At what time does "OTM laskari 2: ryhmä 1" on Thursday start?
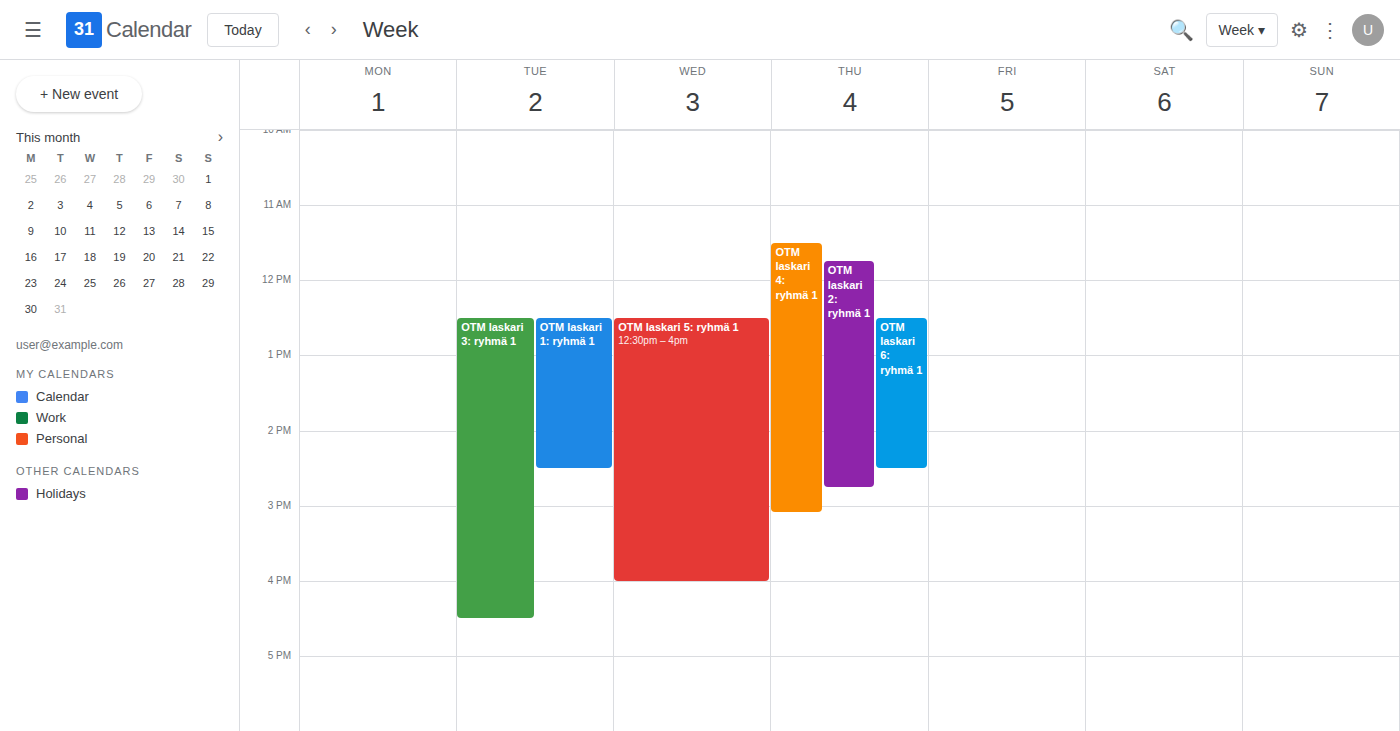
11:45 AM